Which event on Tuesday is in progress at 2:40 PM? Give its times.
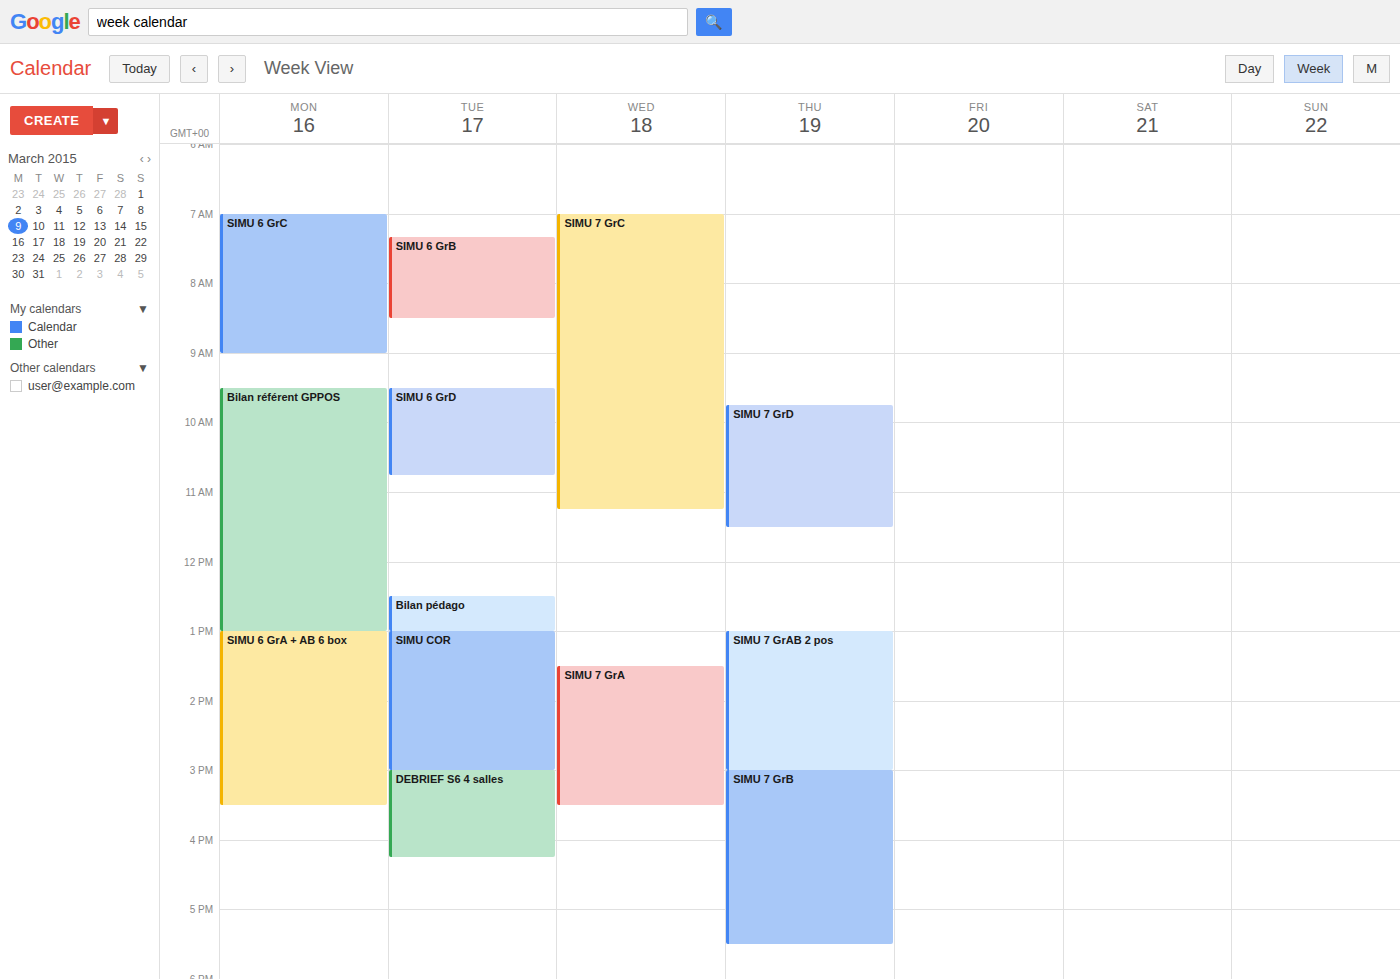
"SIMU COR", 1:00 PM to 3:00 PM